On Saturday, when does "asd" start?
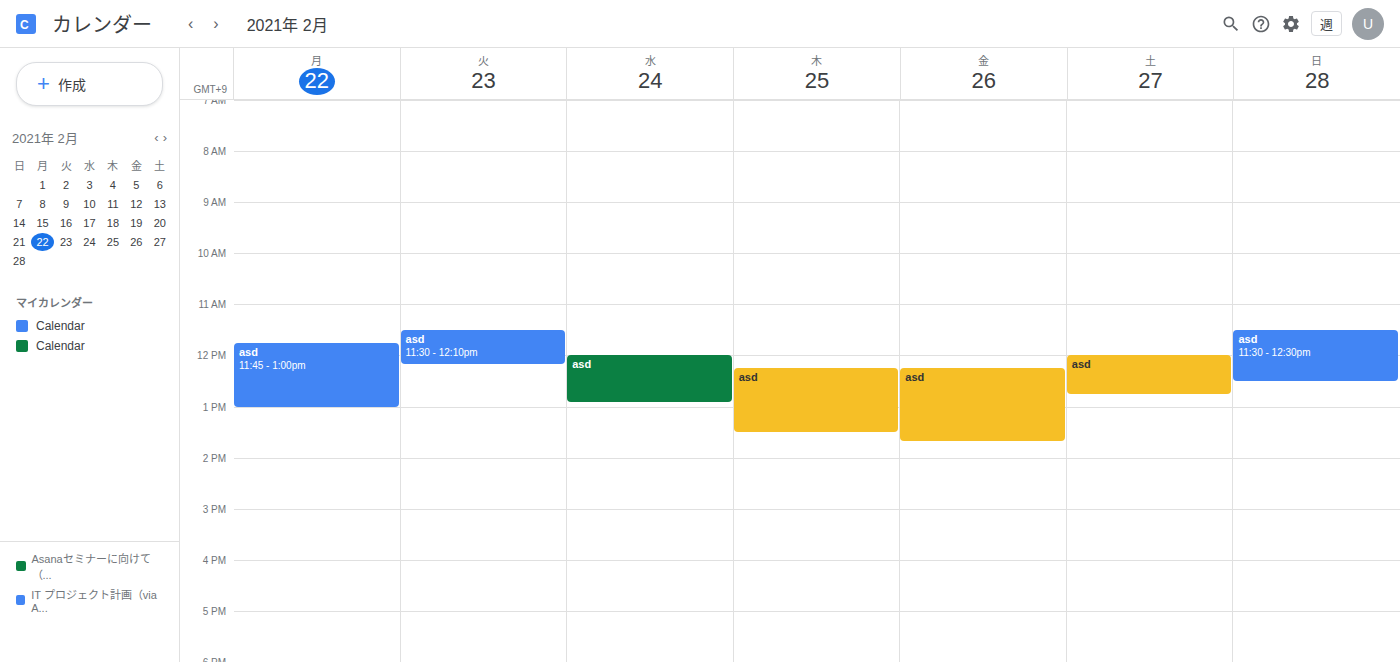
12:00 PM